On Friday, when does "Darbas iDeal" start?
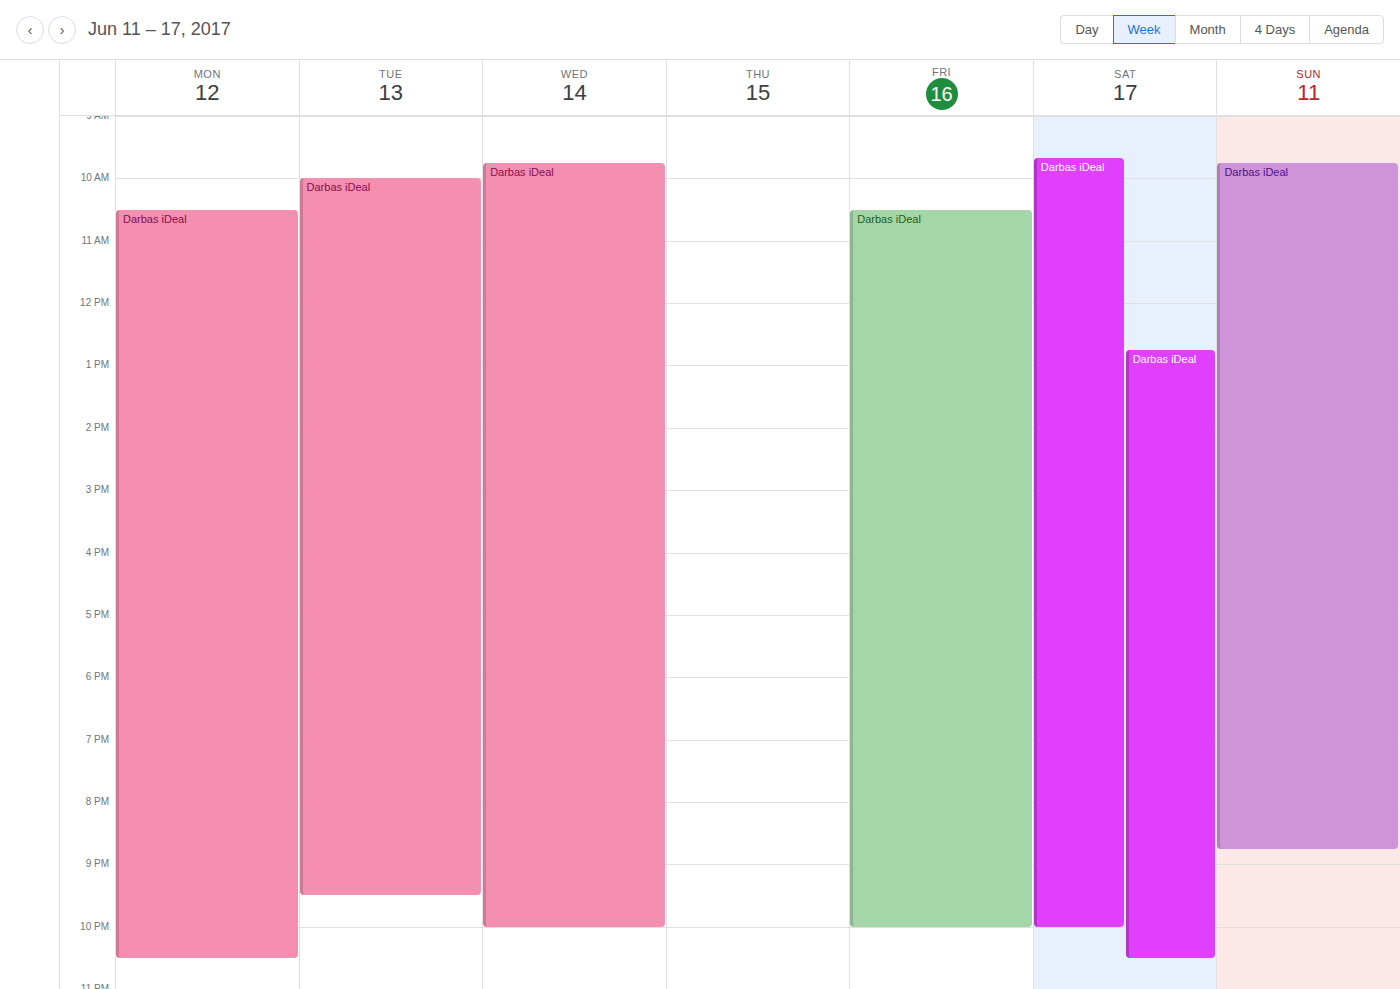
10:30 AM